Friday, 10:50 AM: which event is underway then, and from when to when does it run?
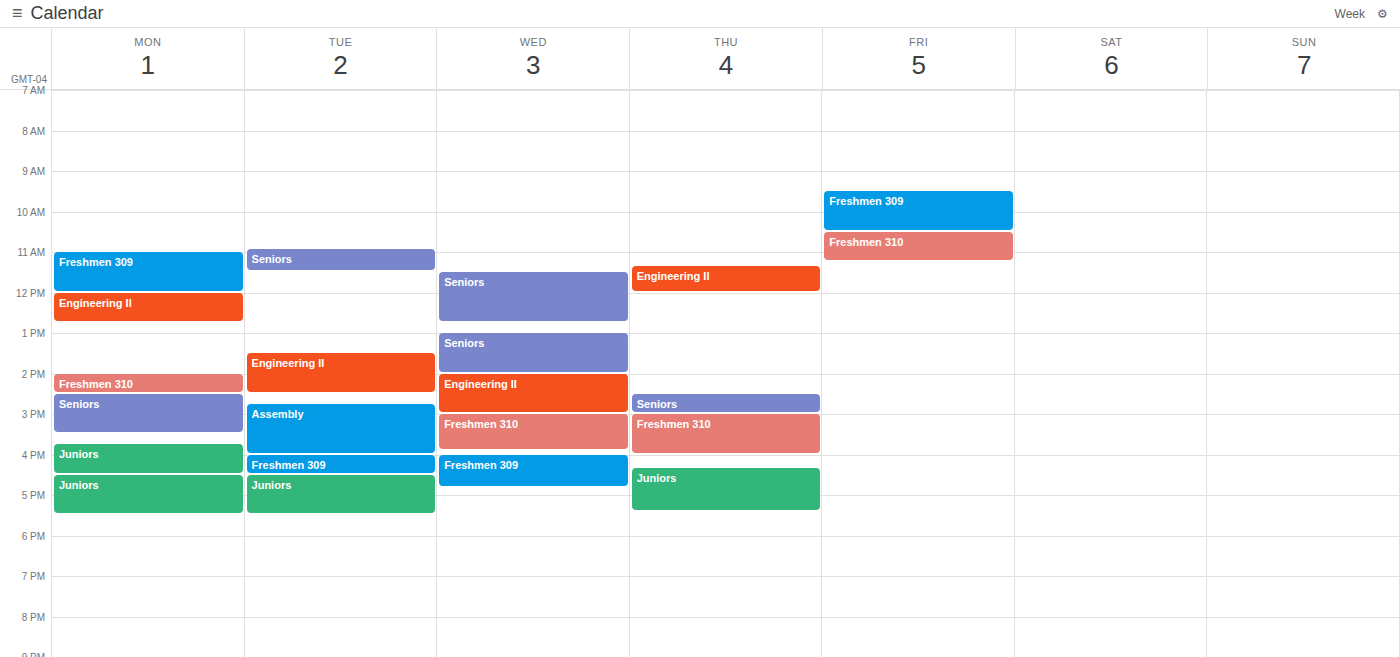
"Freshmen 310", 10:30 AM to 11:15 AM